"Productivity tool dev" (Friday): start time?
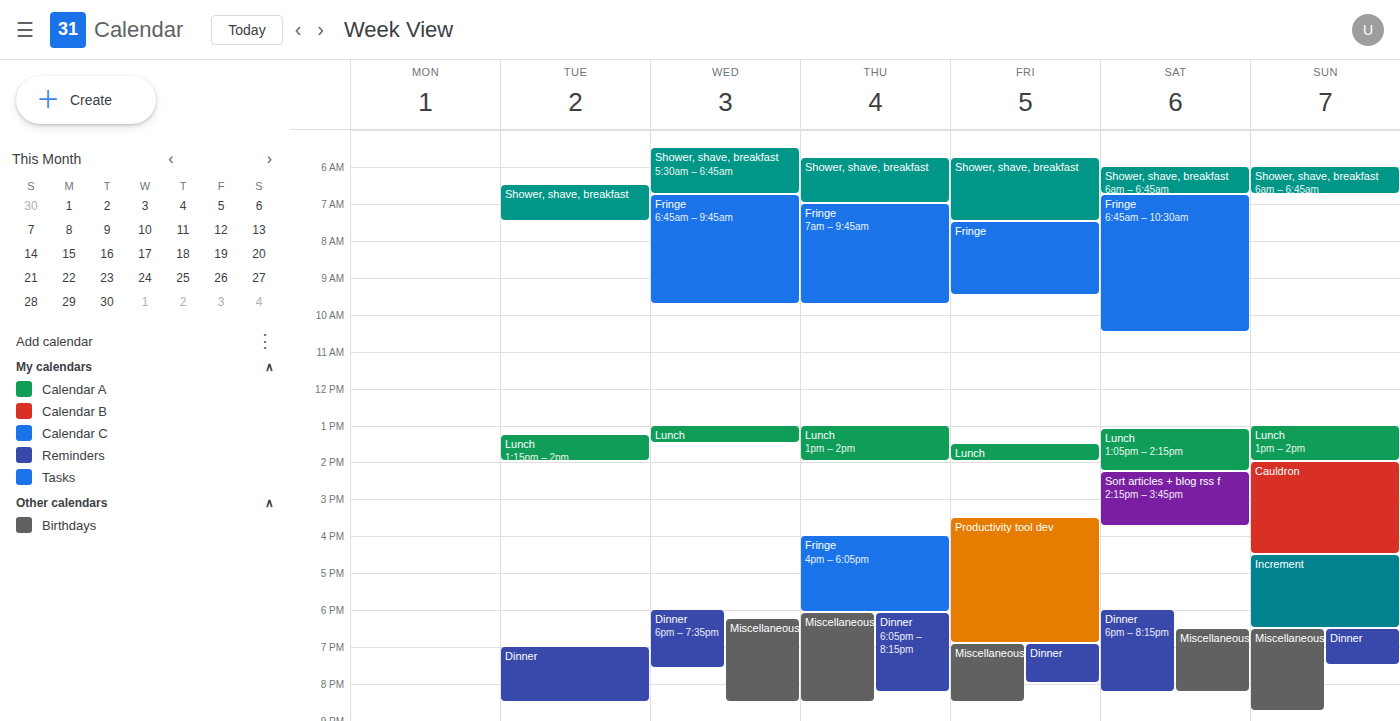
3:30 PM